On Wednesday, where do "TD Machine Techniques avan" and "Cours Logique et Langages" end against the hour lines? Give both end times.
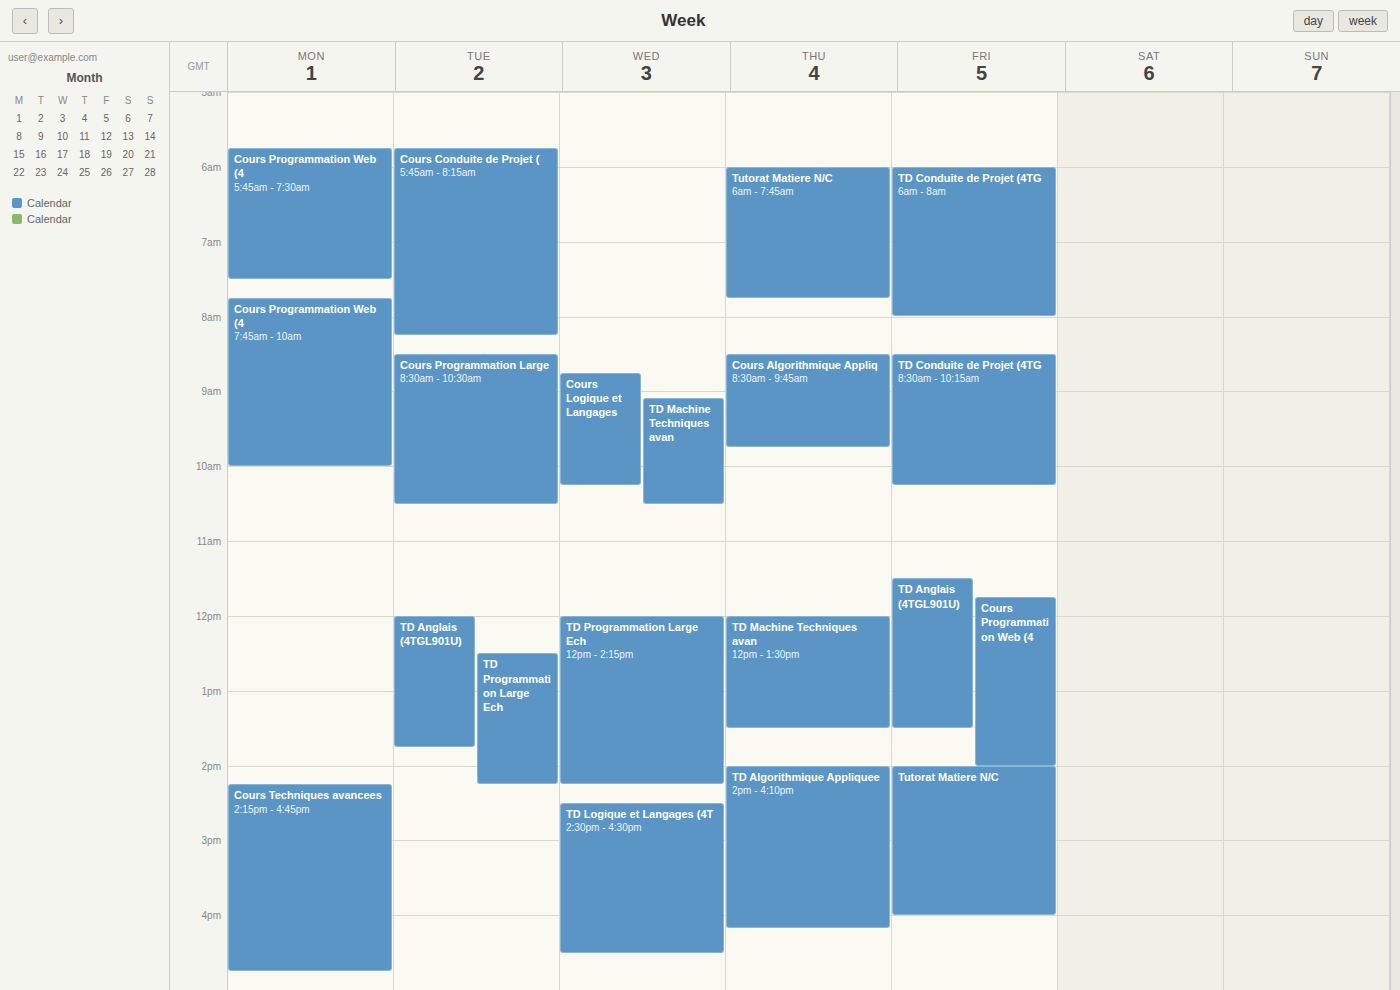
"TD Machine Techniques avan": 10:30 AM, halfway between the 10 AM and 11 AM lines. "Cours Logique et Langages": 10:15 AM, neither: a quarter of the way from the 10 AM line to the 11 AM line.